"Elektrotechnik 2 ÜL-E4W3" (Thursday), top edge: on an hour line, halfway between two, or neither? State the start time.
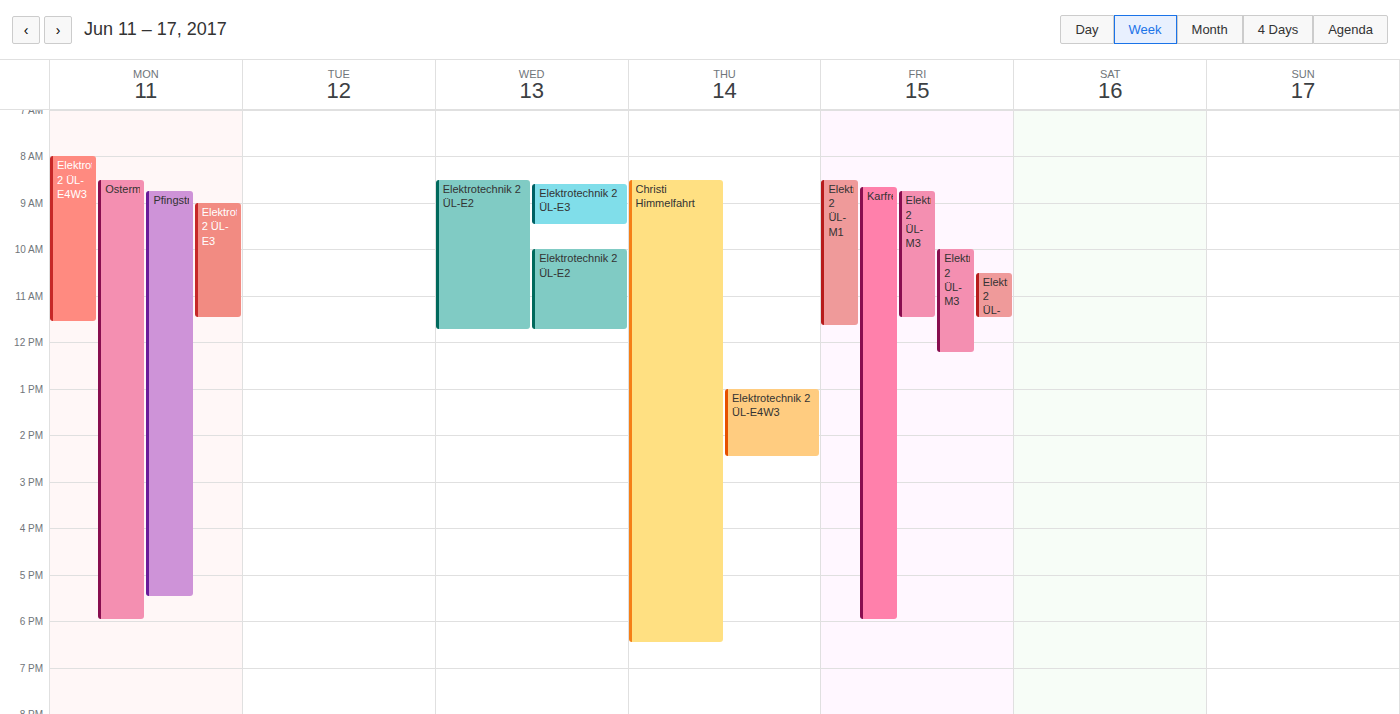
13:00 -- exactly on the 13:00 line.